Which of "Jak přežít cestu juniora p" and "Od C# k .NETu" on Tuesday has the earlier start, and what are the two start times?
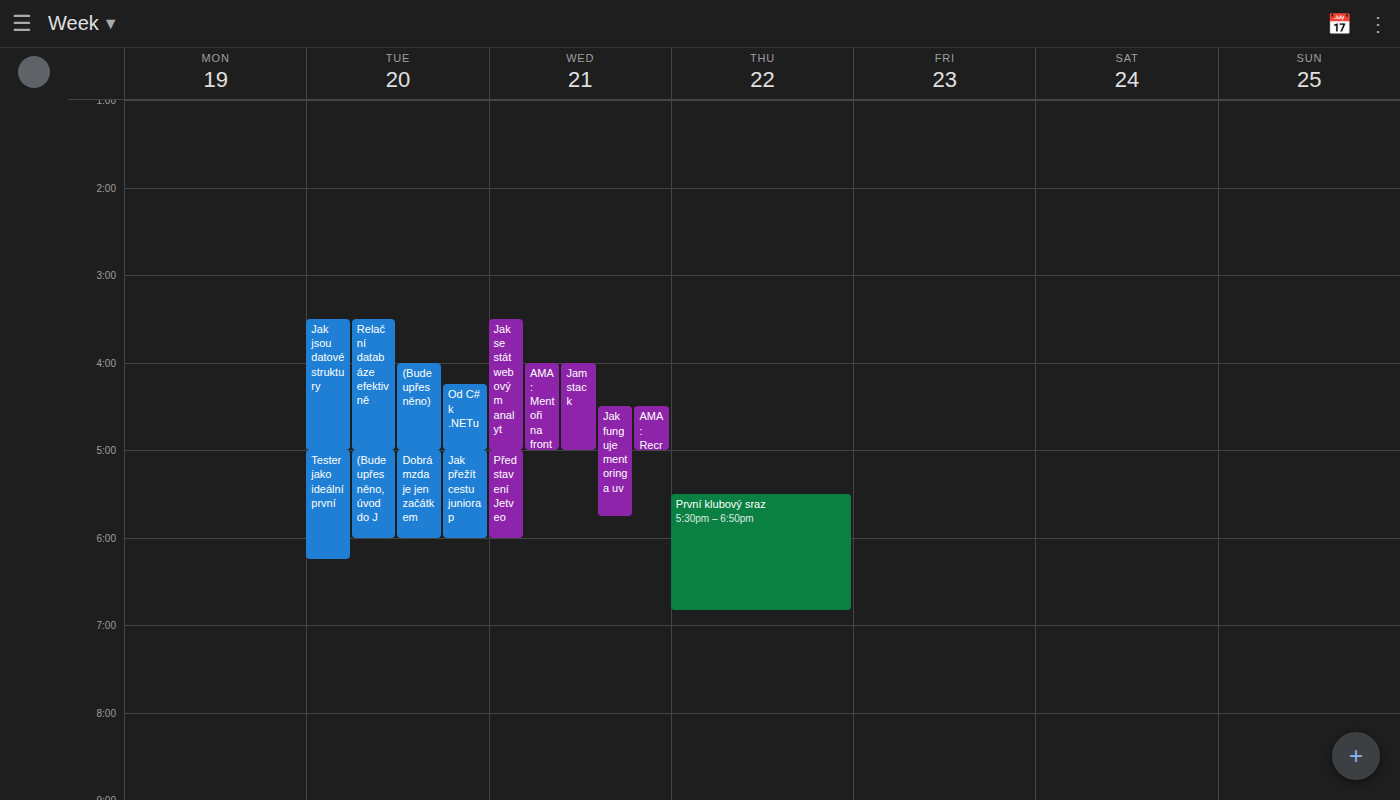
"Od C# k .NETu" 4:15 PM; "Jak přežít cestu juniora p" 5:00 PM.